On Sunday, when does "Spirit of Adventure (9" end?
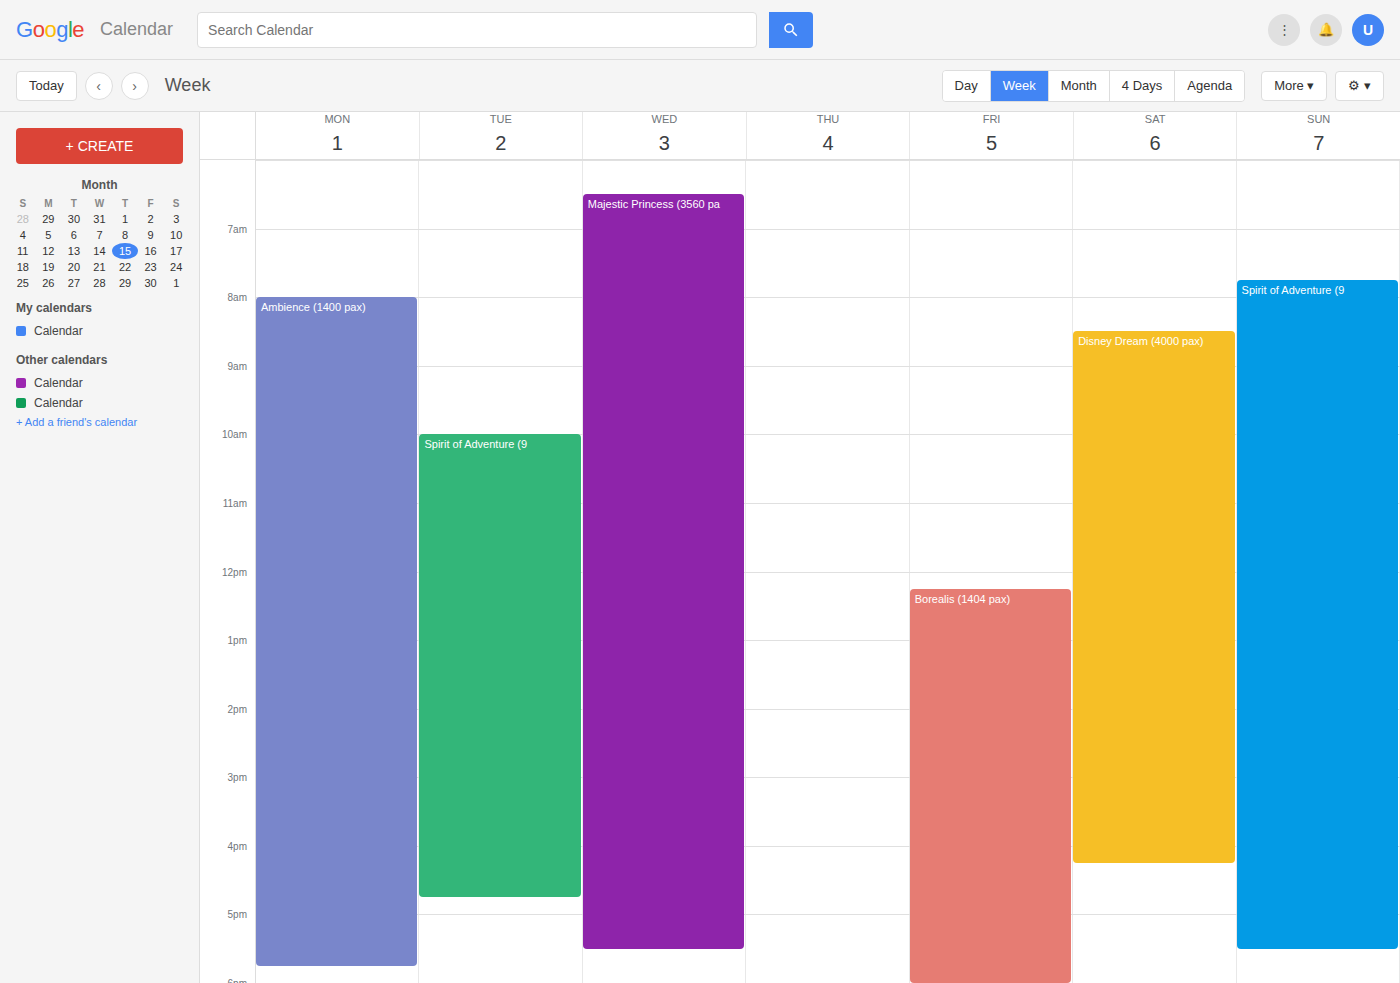
5:30 PM